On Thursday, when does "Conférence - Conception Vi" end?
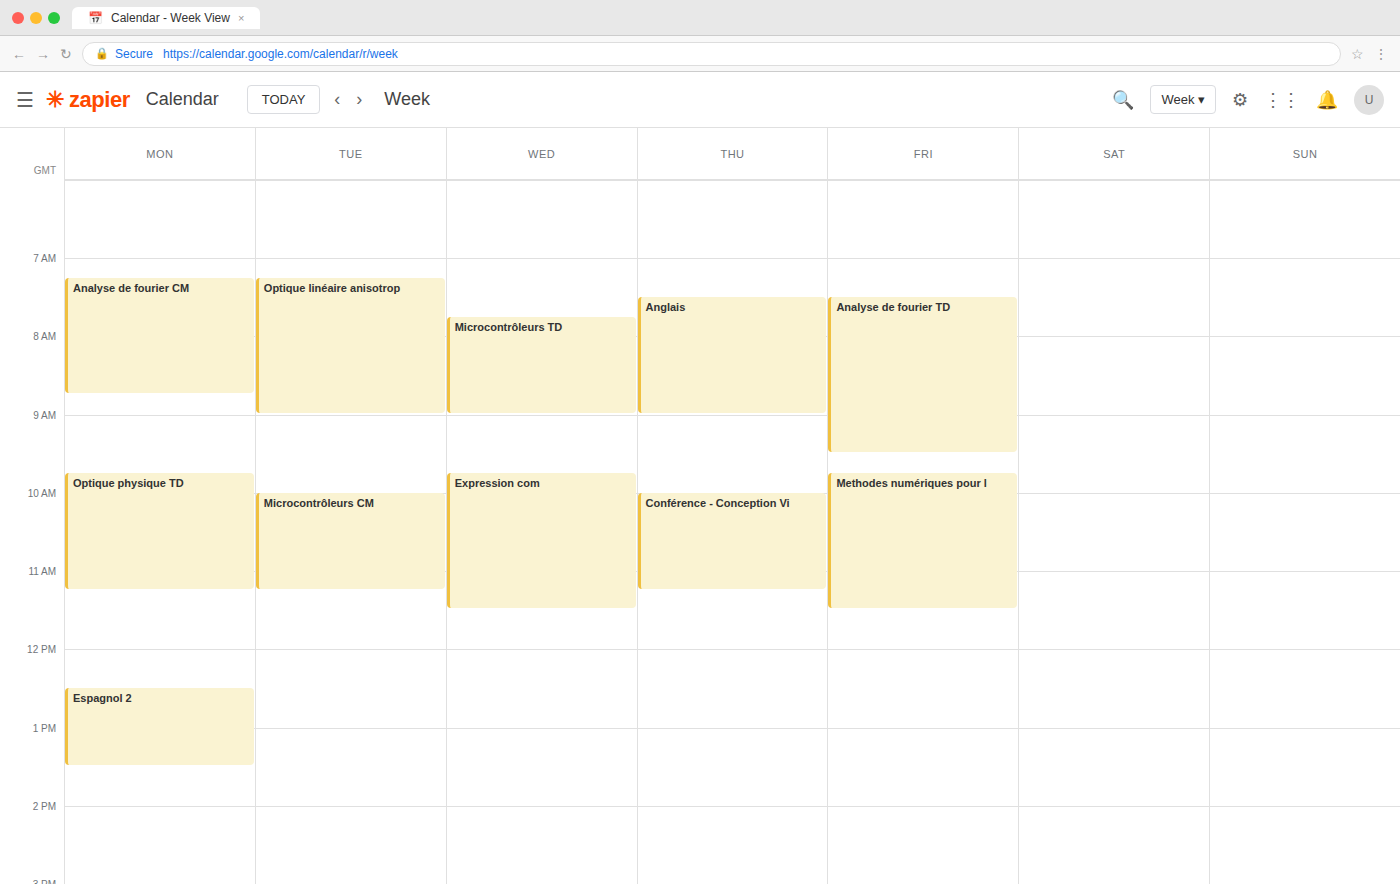
11:15 AM